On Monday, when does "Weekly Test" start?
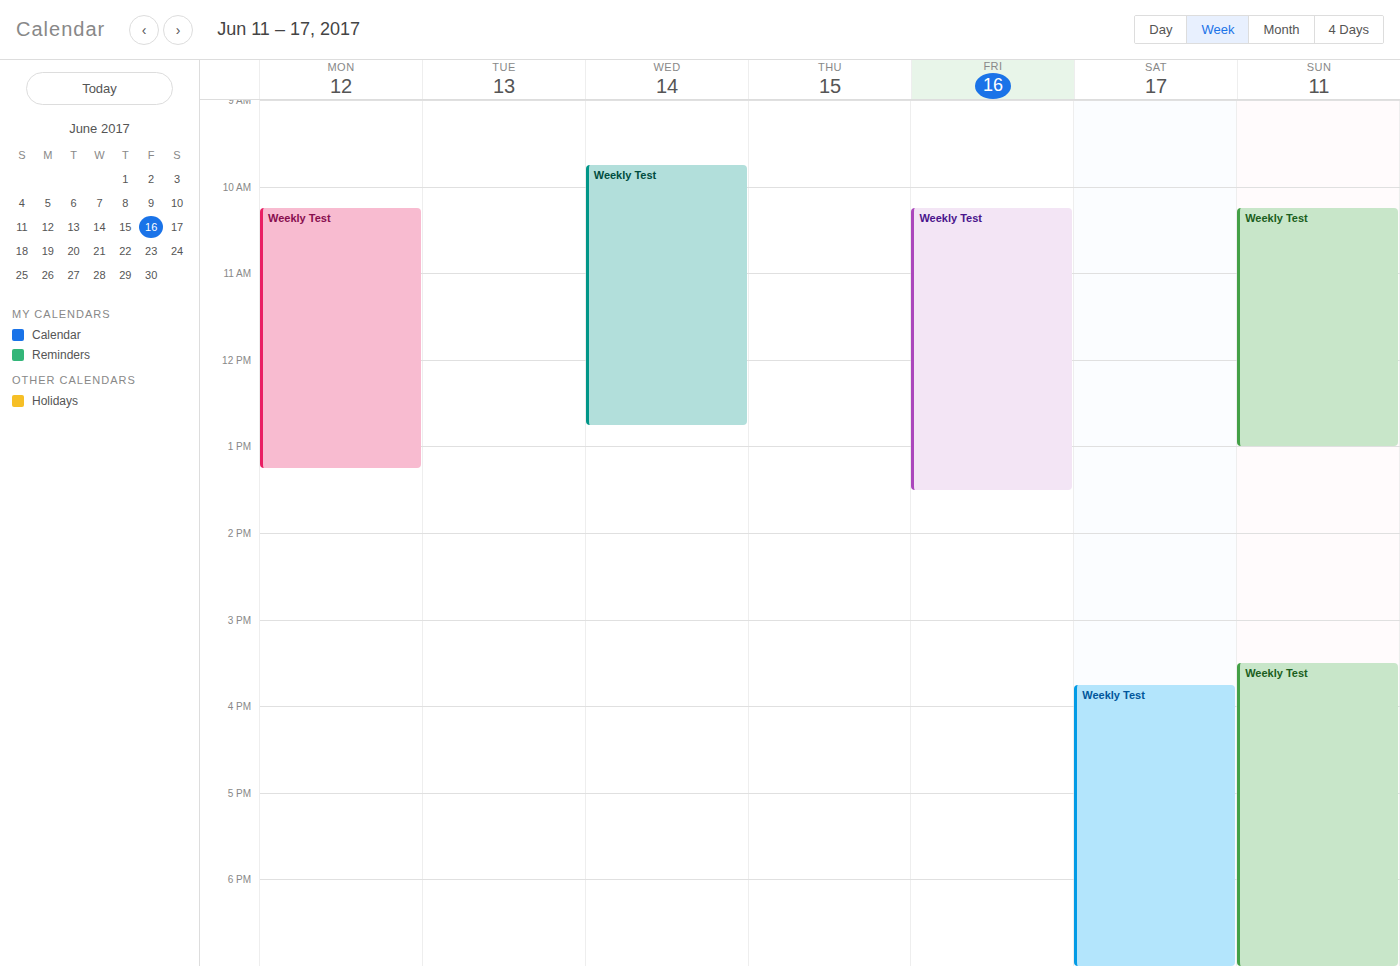
10:15